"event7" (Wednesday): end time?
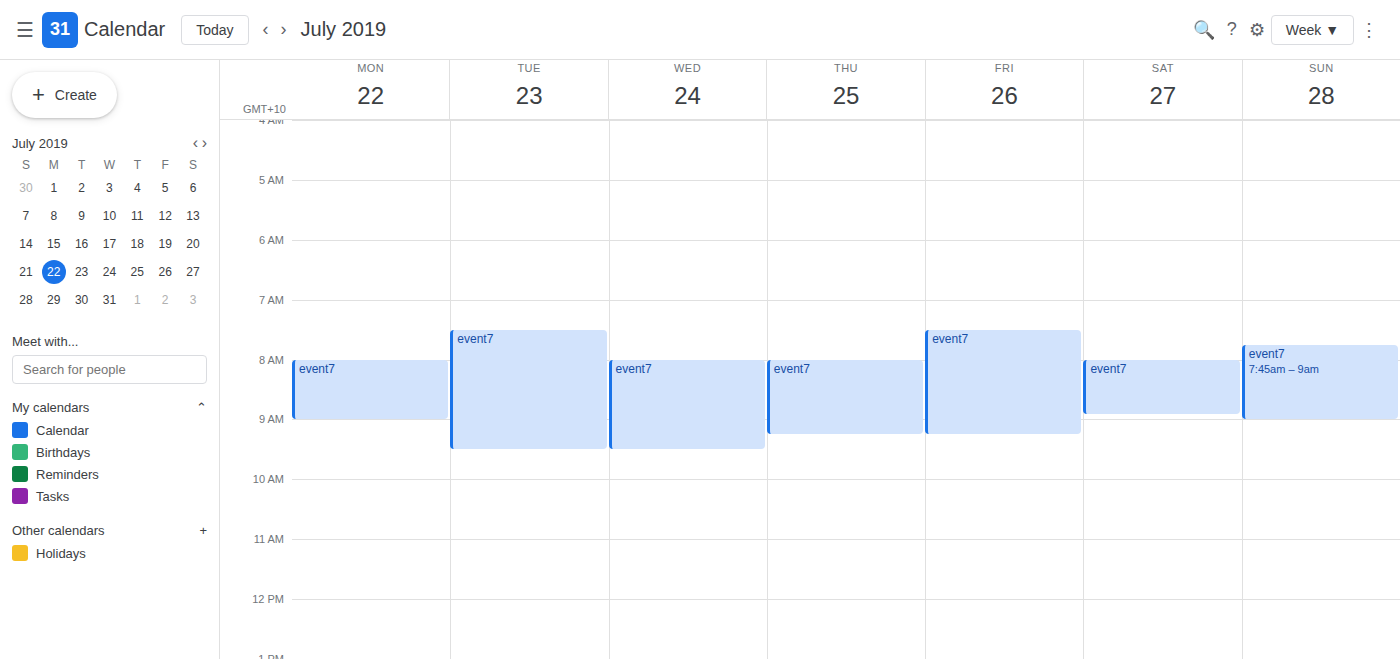
9:30 AM